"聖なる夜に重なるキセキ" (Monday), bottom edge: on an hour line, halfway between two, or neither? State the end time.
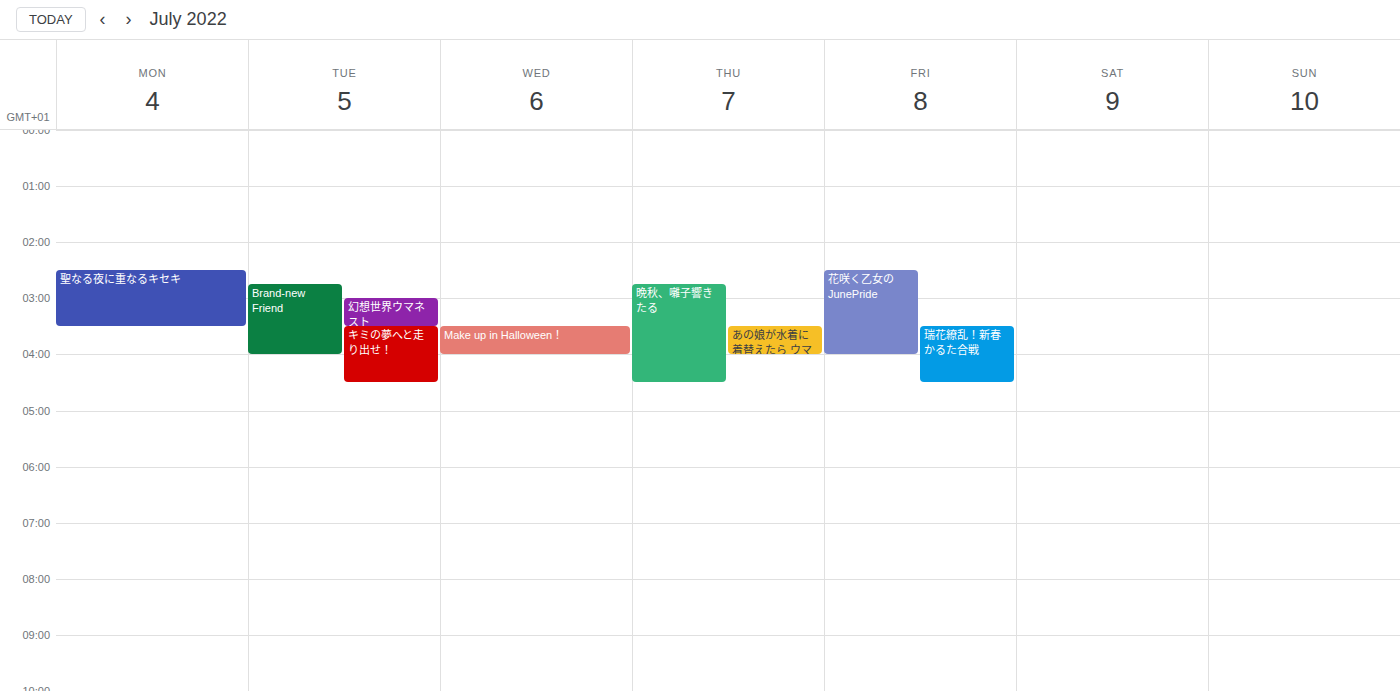
03:30 -- halfway between the 03:00 and 04:00 lines.